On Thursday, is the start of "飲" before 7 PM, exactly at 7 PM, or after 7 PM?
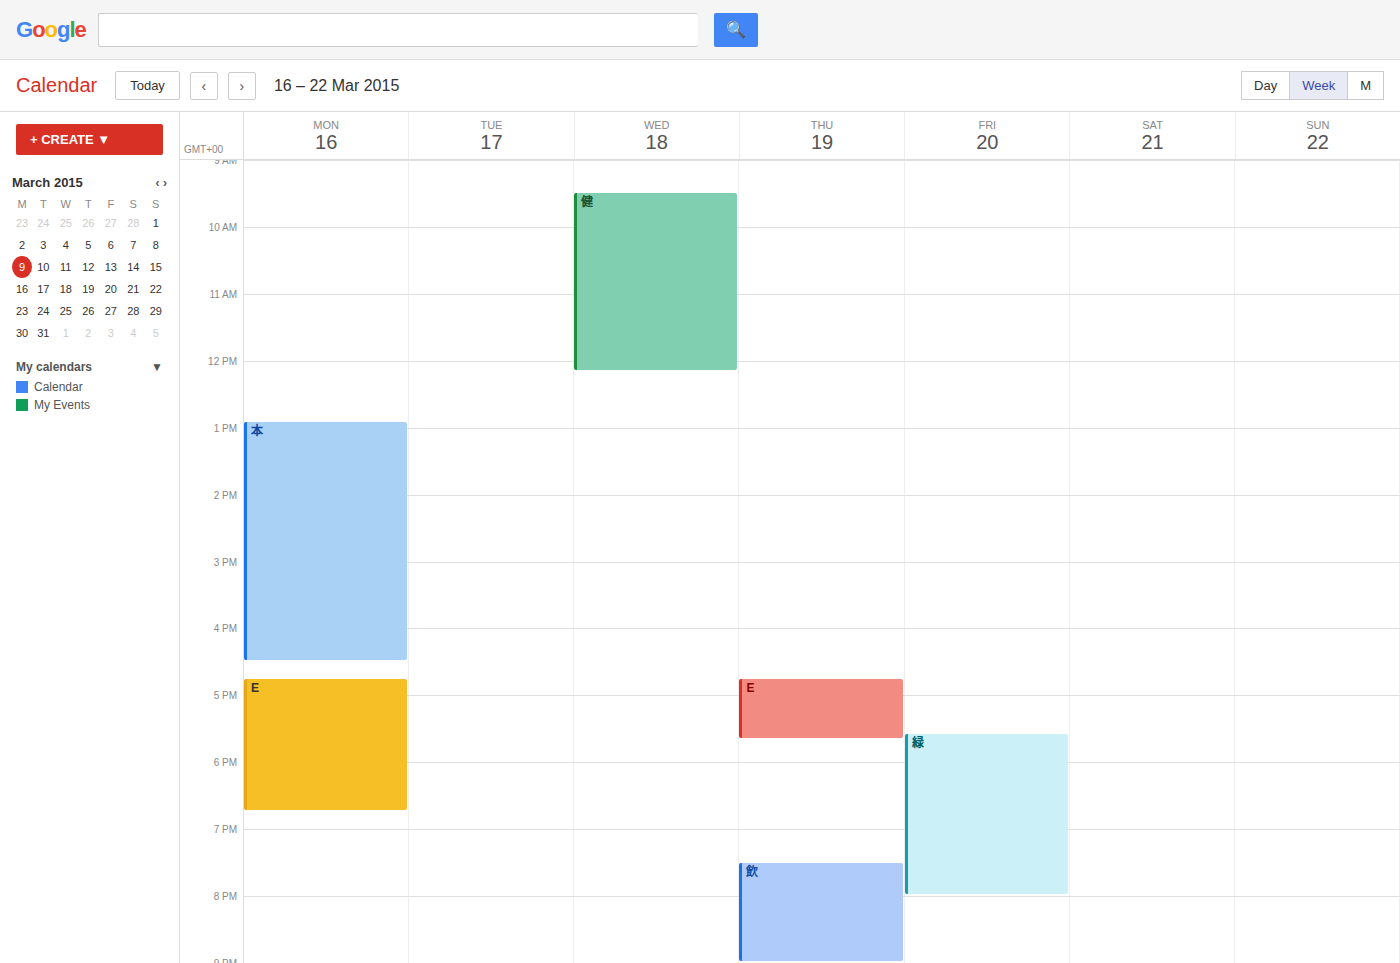
7:30 PM -- after 7 PM, 30 minutes below the 7 PM line.